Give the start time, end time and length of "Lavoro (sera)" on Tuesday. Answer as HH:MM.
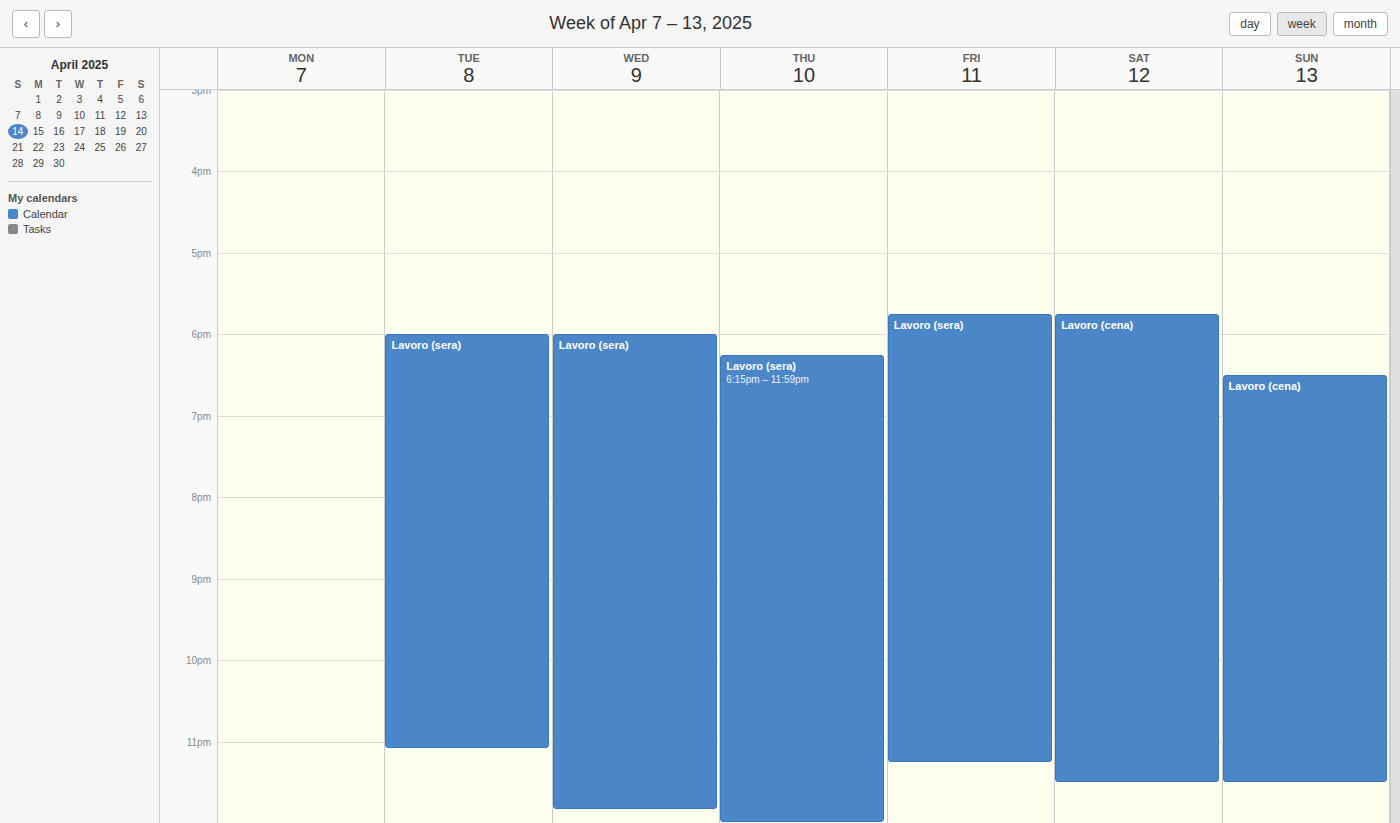
18:00 to 23:05, 5 hours 5 minutes